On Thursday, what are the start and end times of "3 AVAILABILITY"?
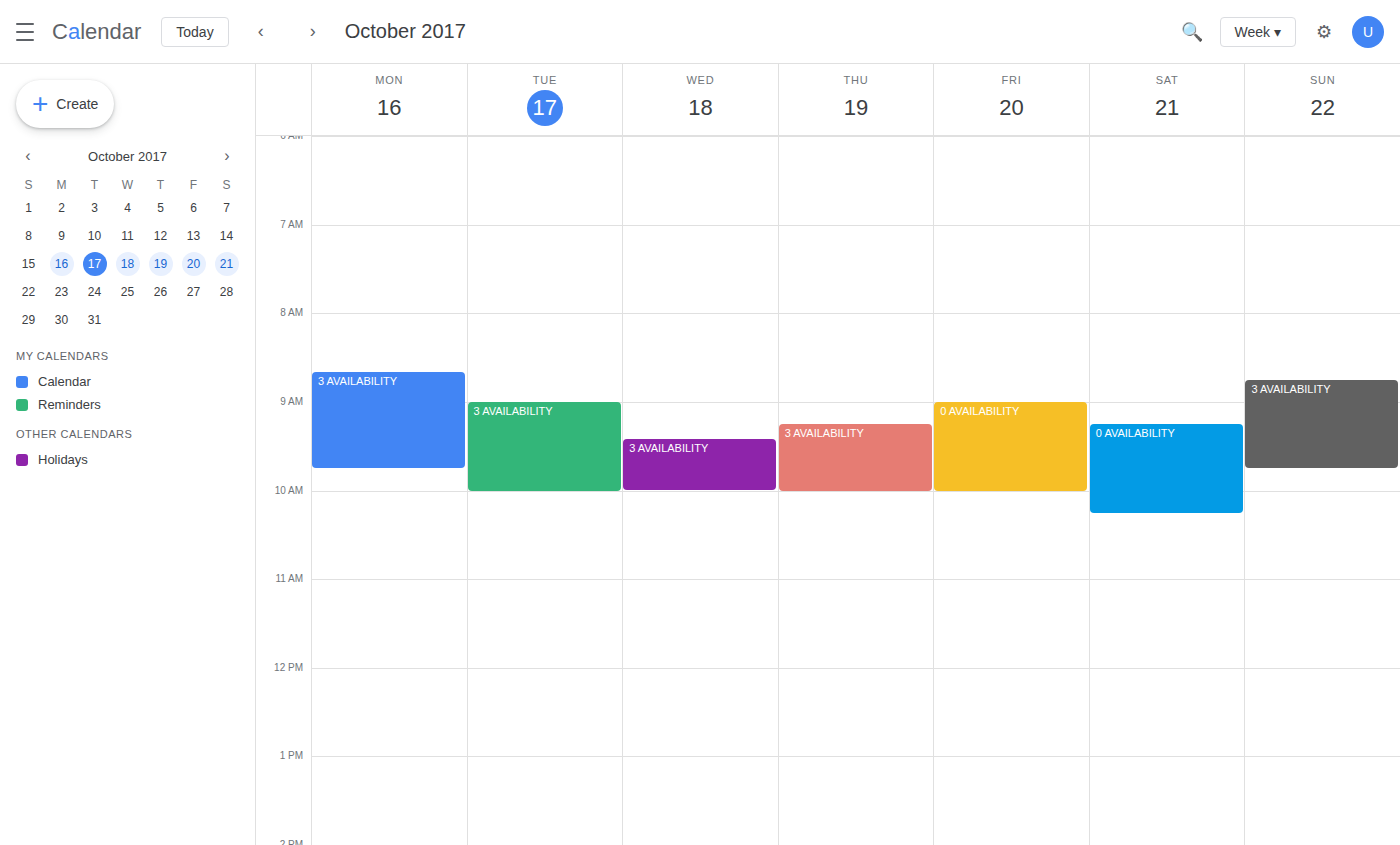
9:15 AM to 10:00 AM